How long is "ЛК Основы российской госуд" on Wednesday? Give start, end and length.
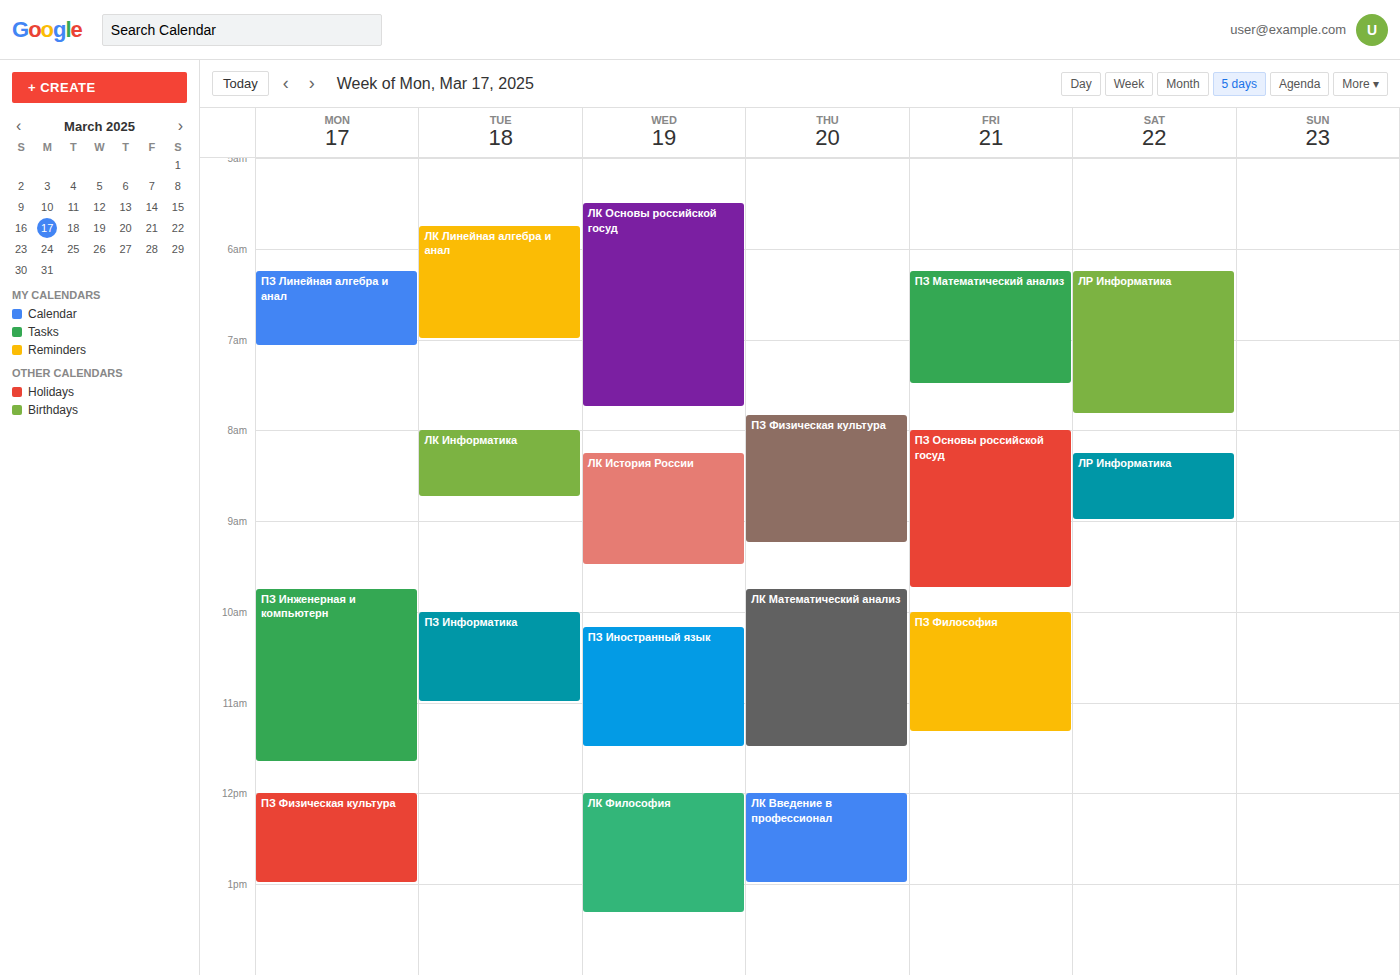
5:30 AM to 7:45 AM, 2 hours 15 minutes